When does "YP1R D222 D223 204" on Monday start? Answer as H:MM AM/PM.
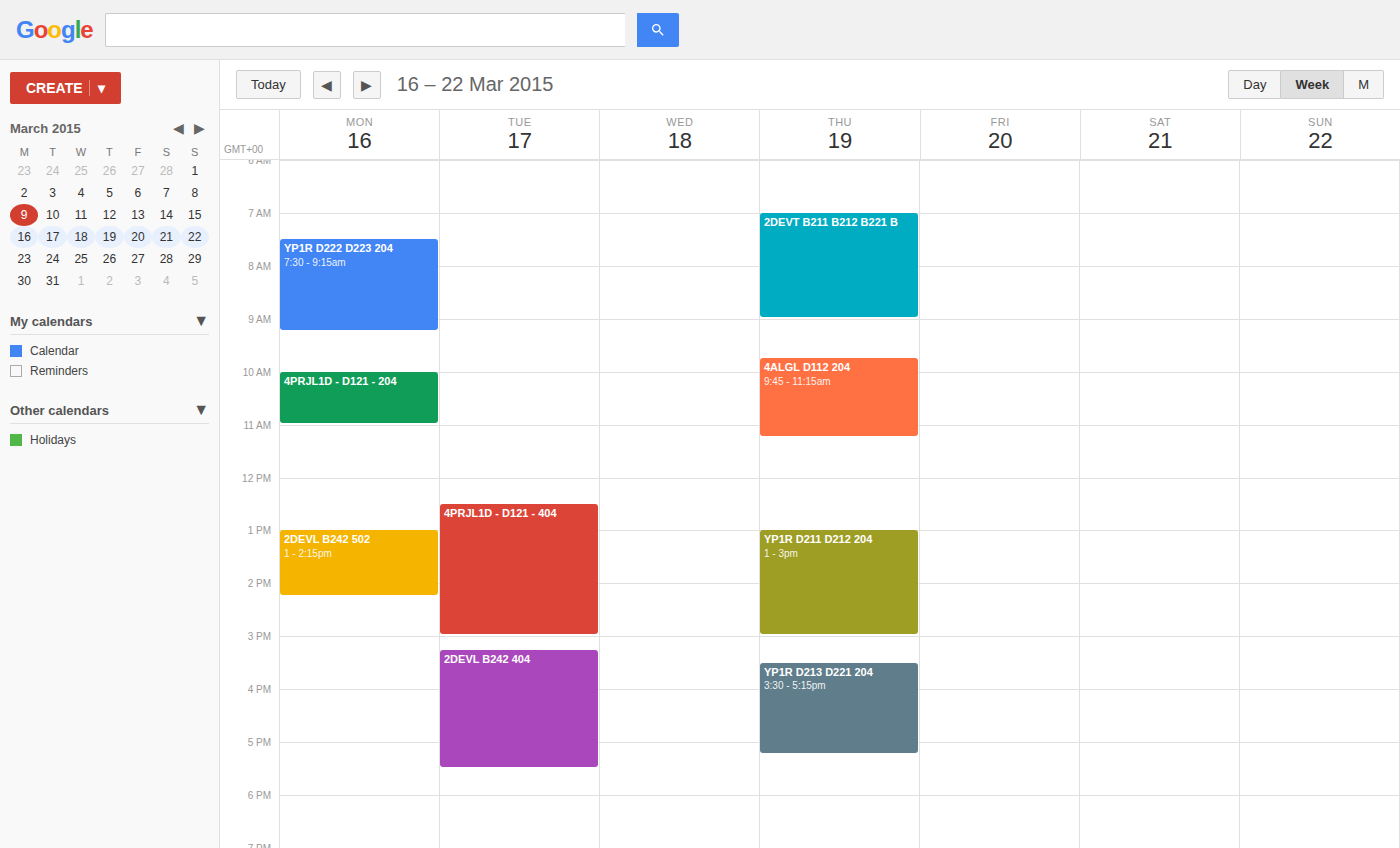
7:30 AM